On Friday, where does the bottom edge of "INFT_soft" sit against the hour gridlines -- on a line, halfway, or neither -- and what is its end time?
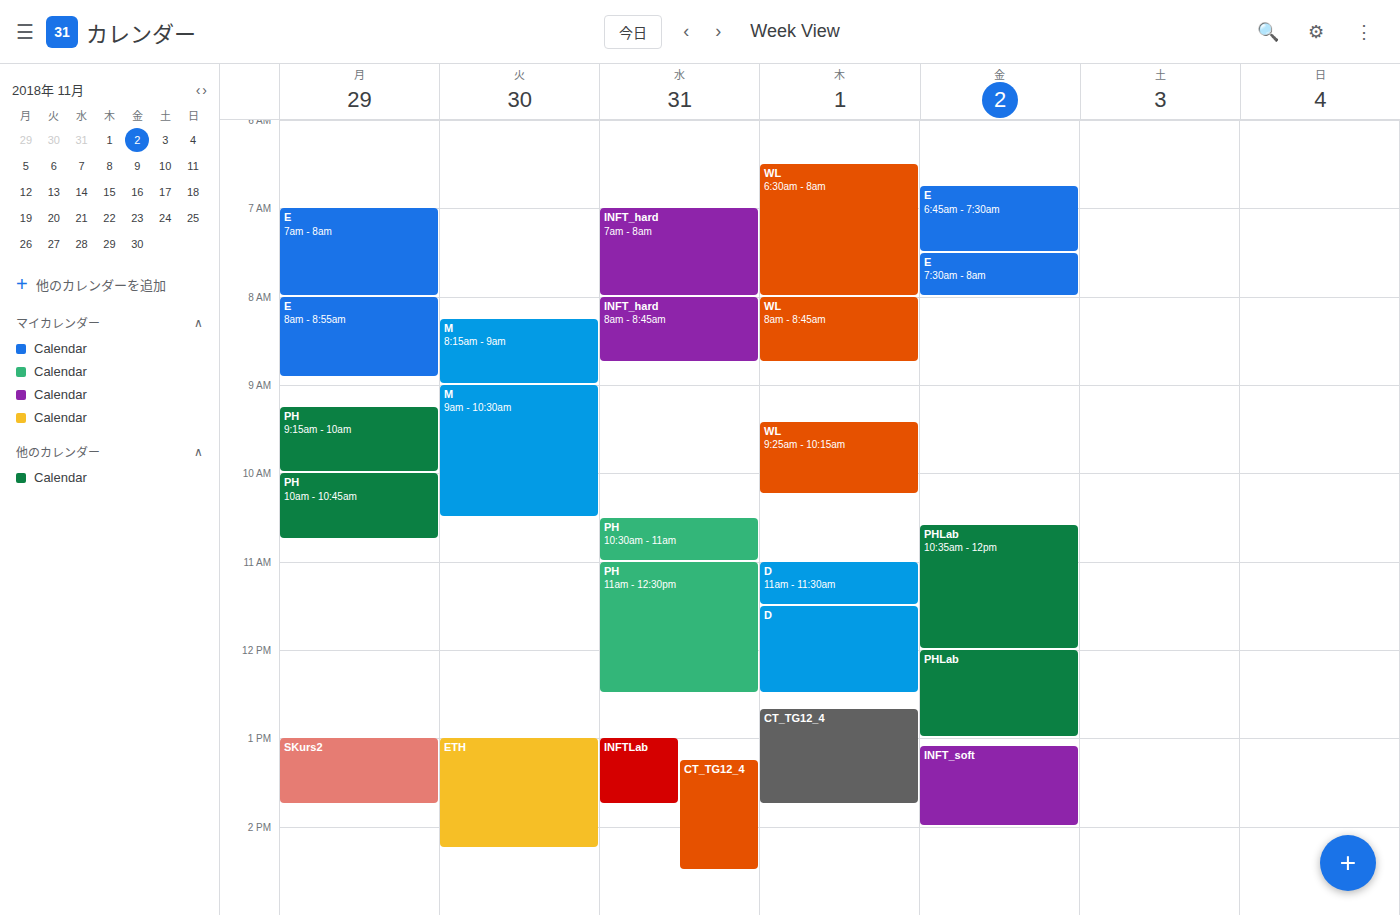
2:00 PM -- exactly on the 2 PM line.